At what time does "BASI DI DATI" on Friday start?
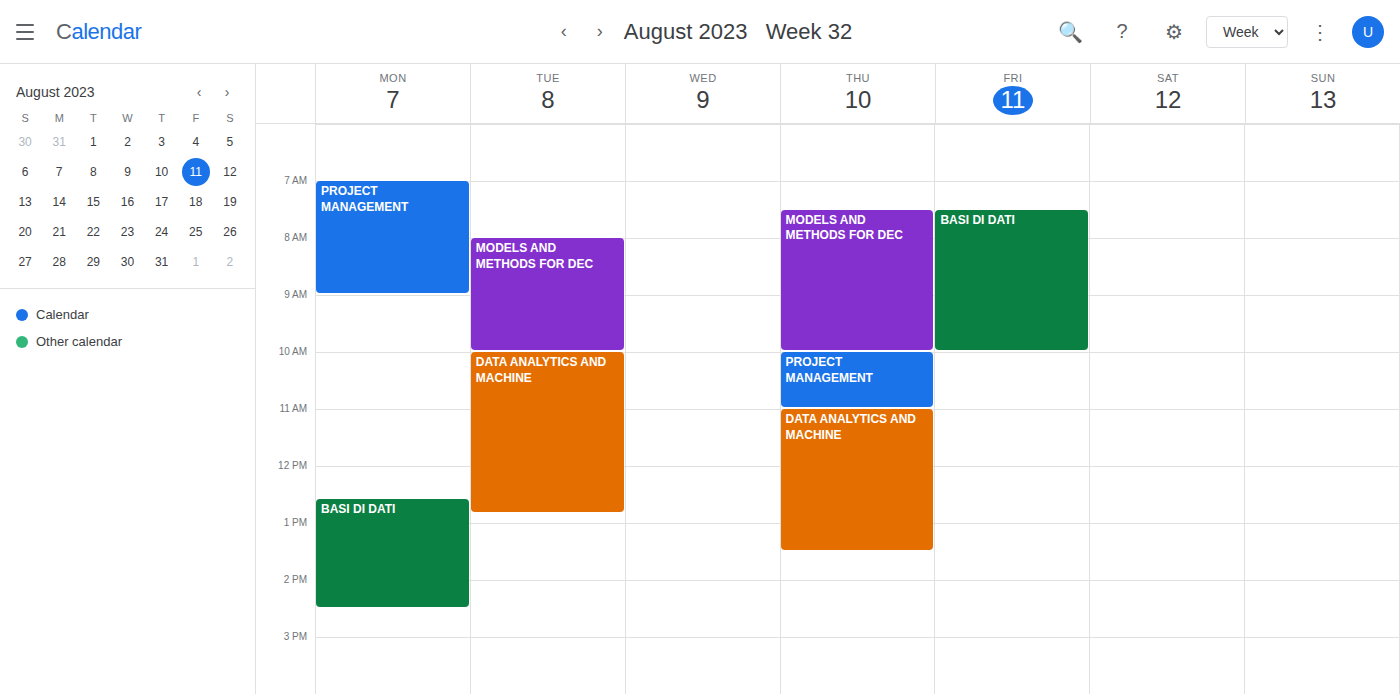
7:30 AM